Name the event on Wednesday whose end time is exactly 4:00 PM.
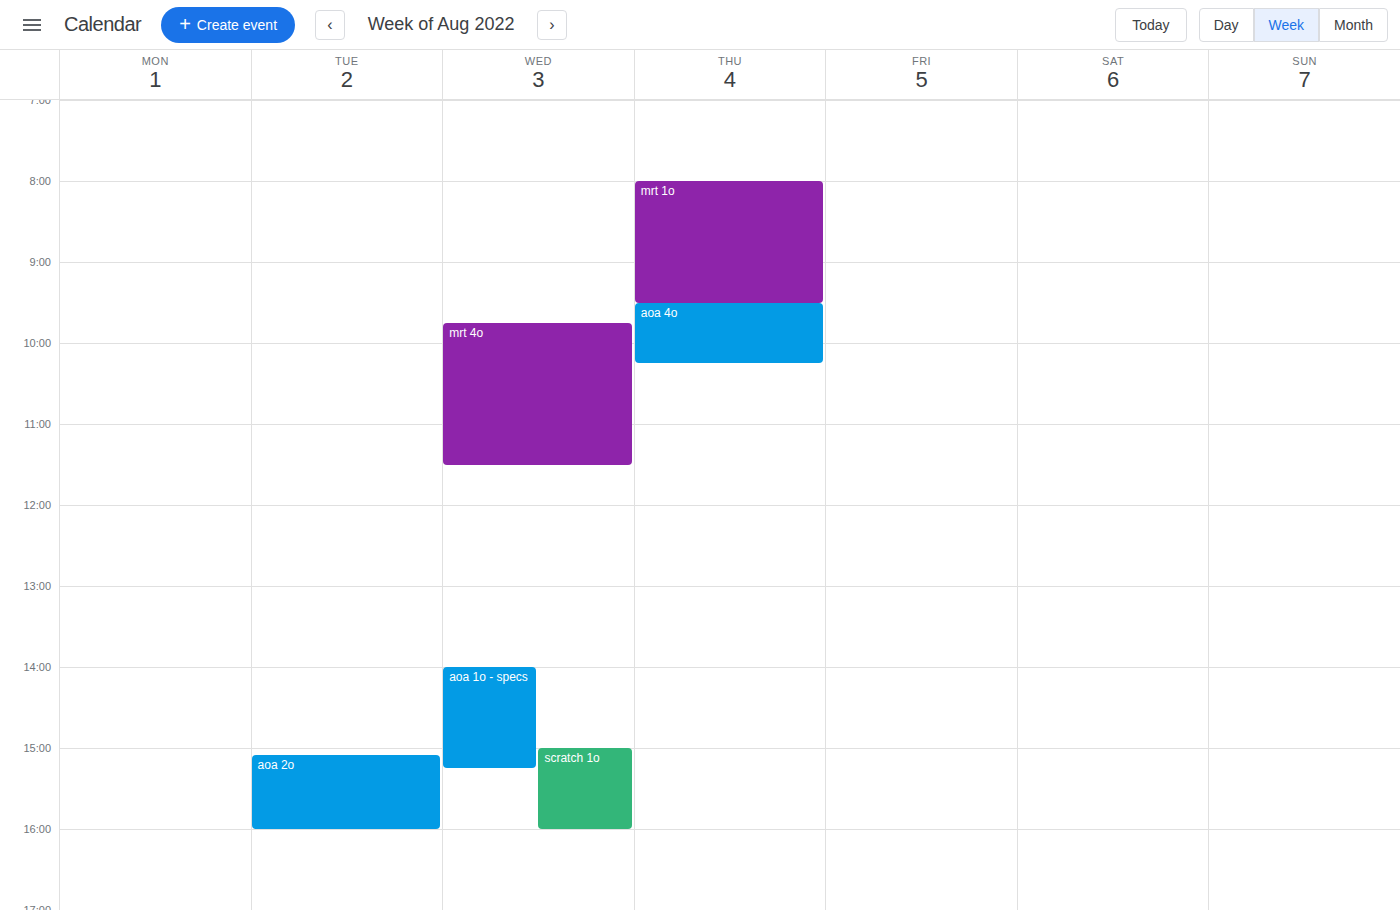
"scratch 1o"